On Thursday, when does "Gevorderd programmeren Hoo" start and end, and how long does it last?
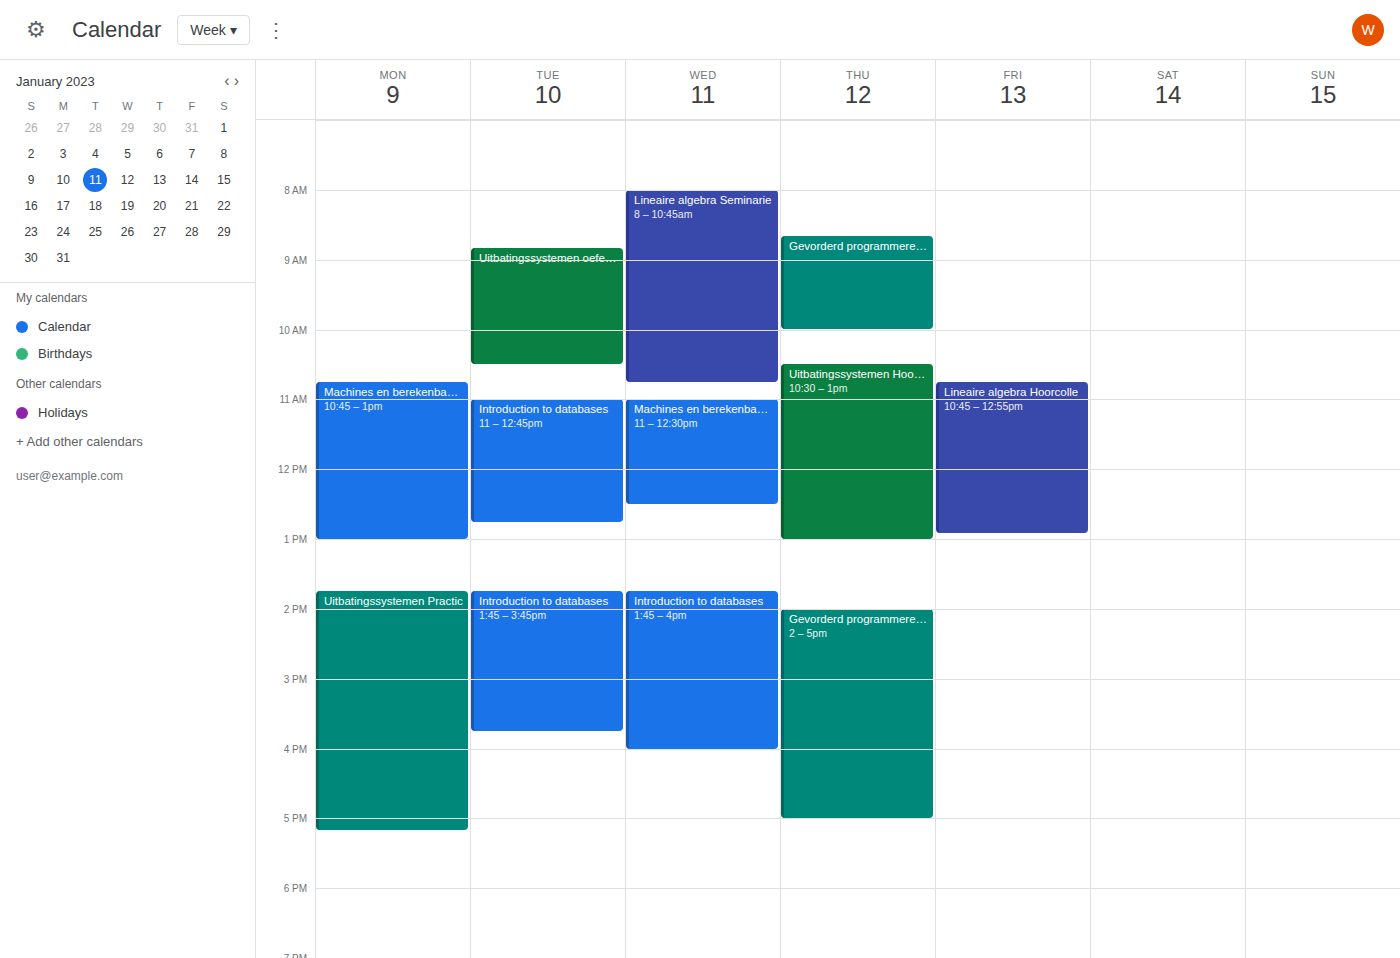
08:40 to 10:00, 1 hour 20 minutes